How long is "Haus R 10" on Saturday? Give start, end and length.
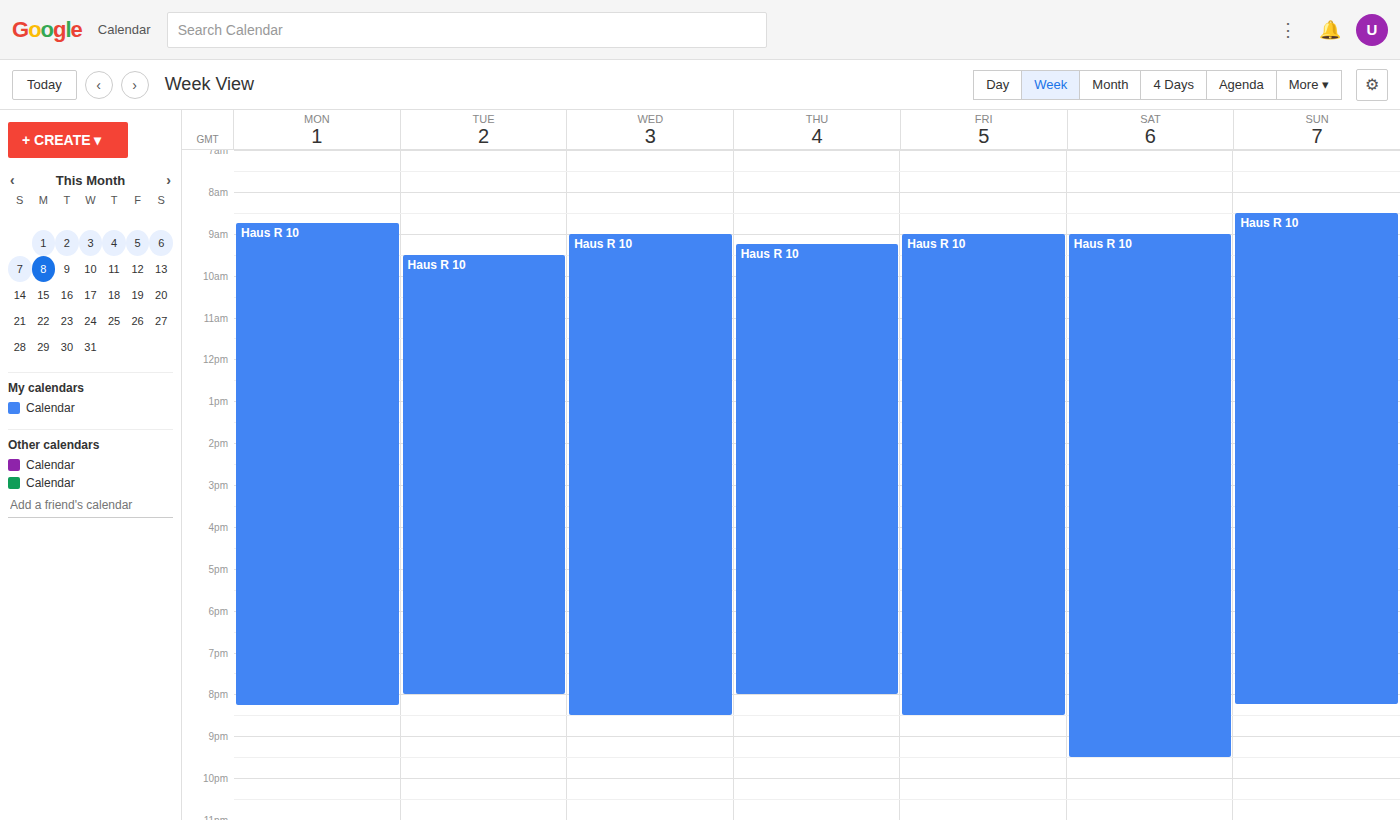
9:00 AM to 9:30 PM, 12 hours 30 minutes